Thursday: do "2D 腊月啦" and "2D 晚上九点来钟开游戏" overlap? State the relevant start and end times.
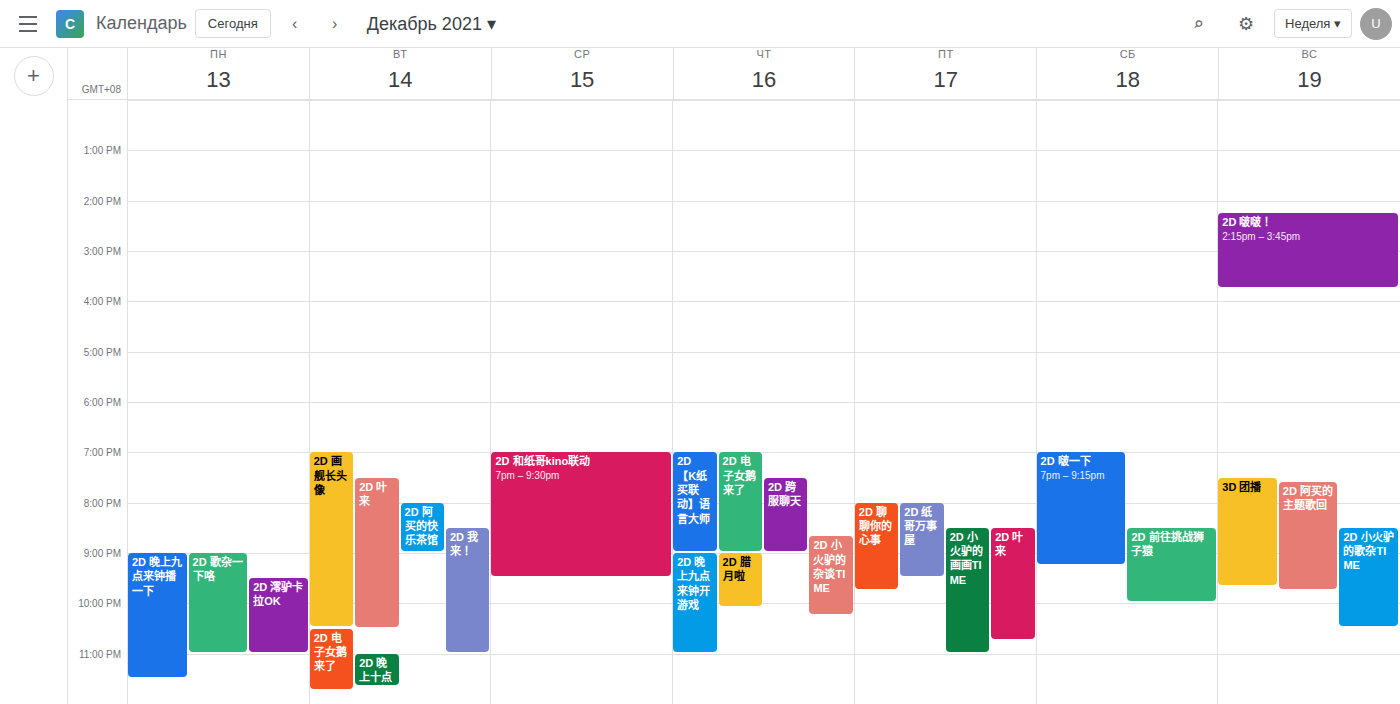
"2D 腊月啦" runs 9:00 PM to 10:05 PM, inside "2D 晚上九点来钟开游戏" -- they overlap.